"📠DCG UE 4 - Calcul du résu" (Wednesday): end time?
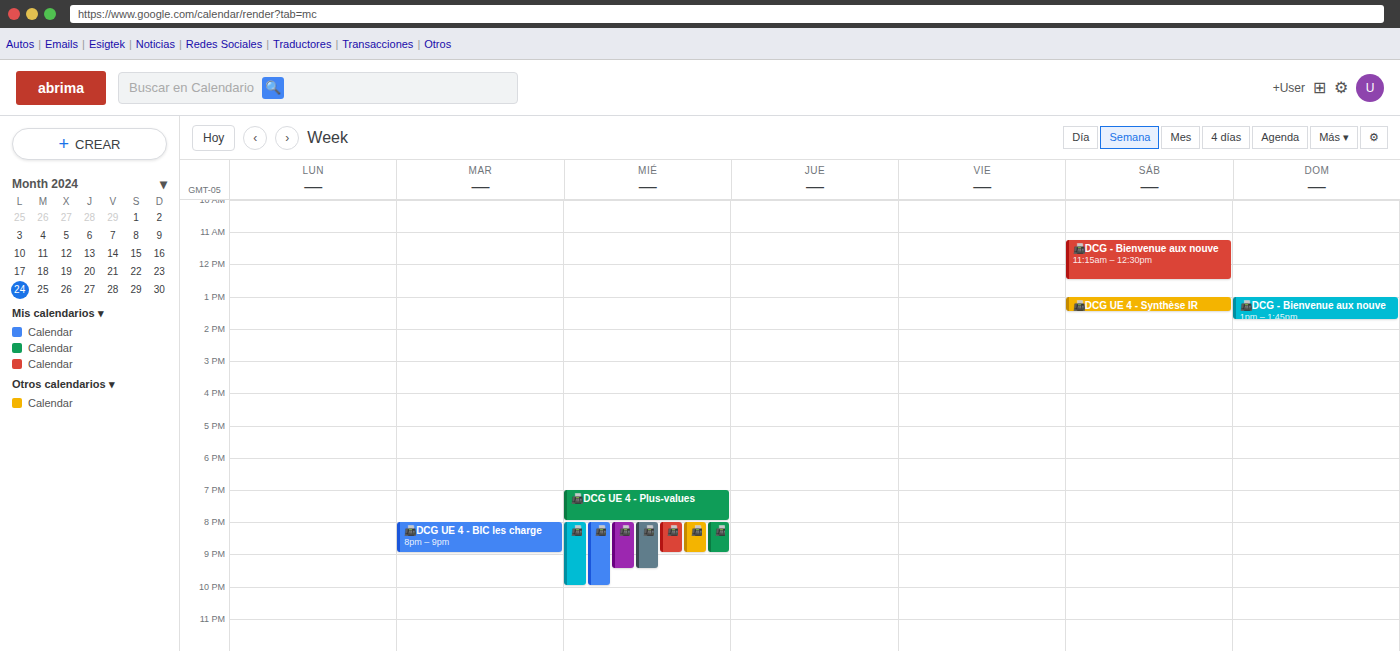
9:00 PM